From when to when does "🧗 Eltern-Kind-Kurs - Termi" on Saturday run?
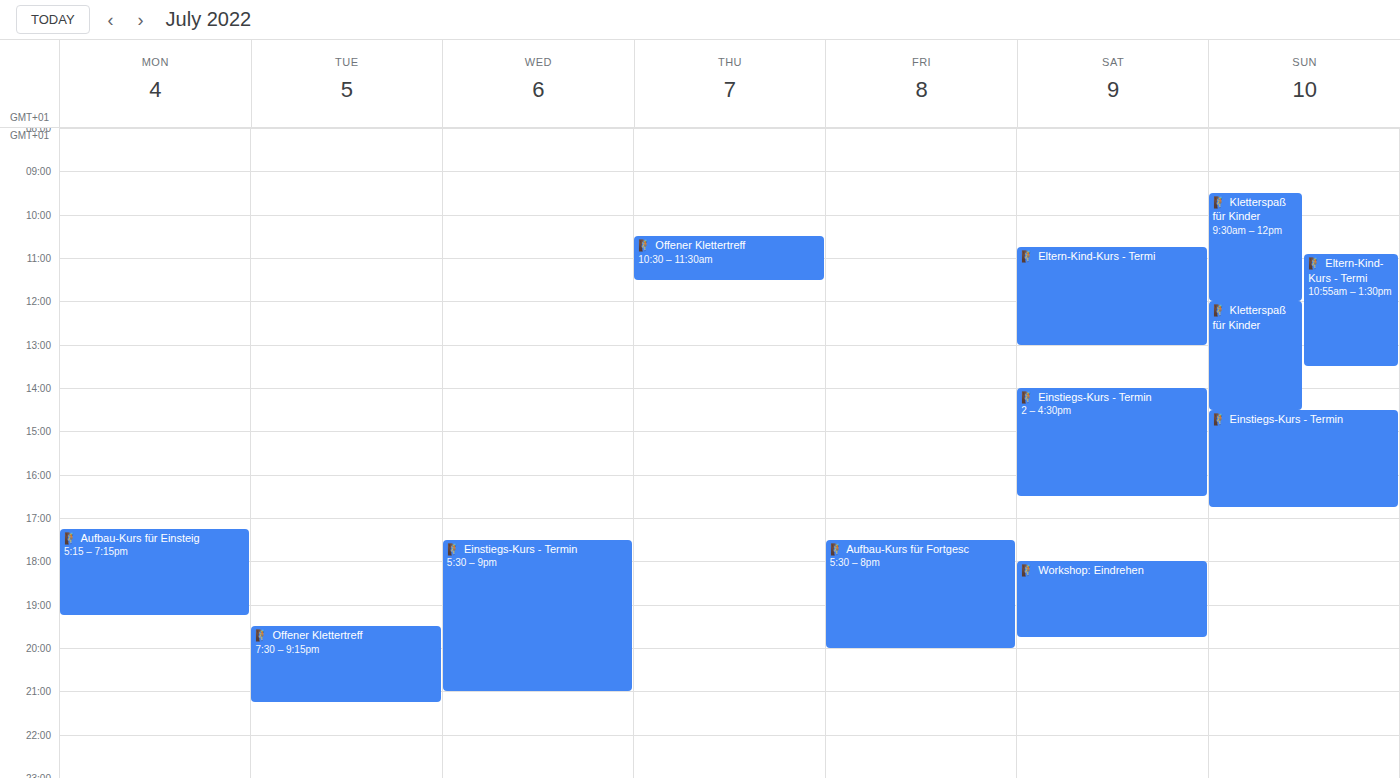
10:45 AM to 1:00 PM